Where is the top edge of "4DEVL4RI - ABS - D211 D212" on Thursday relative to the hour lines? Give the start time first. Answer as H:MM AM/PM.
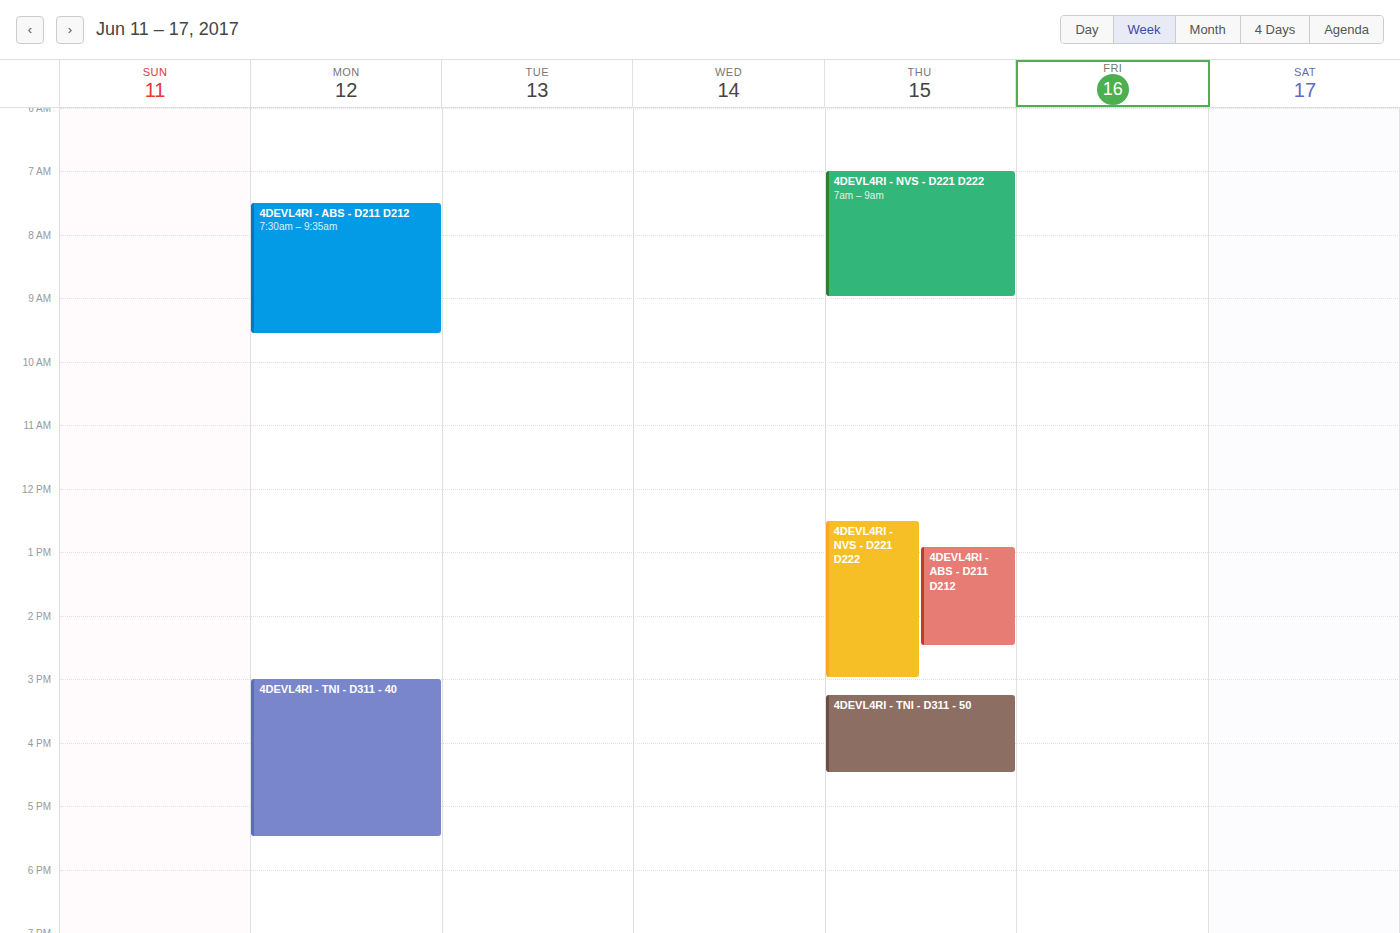
12:55 PM -- neither: 55 minutes below the 12 PM line and 5 minutes above the 1 PM line.